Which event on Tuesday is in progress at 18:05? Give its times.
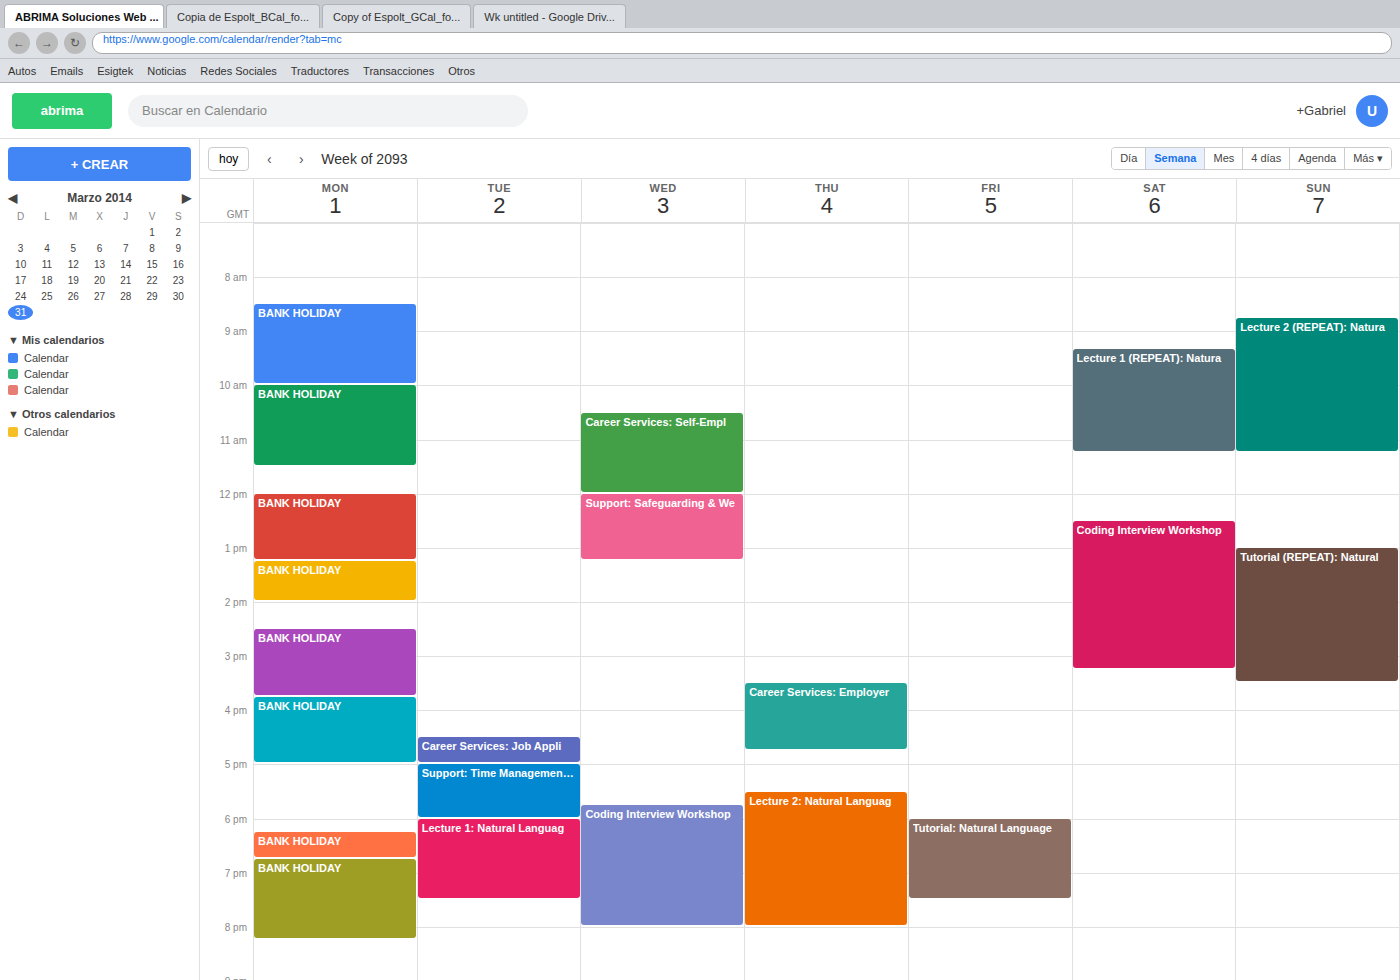
"Lecture 1: Natural Languag", 18:00 to 19:30